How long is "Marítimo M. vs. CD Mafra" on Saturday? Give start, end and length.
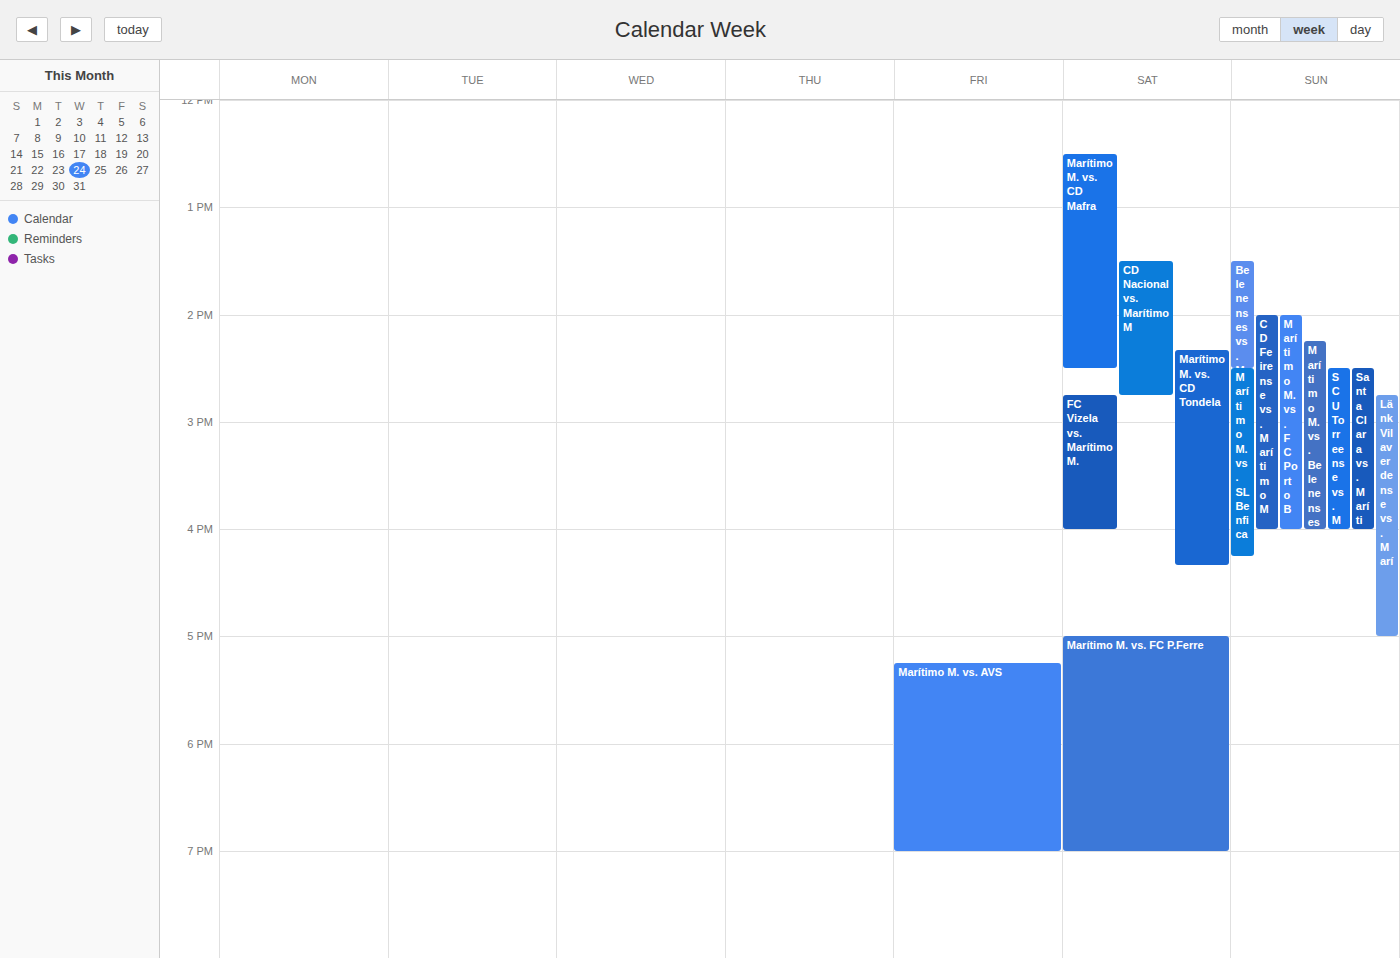
12:30 PM to 2:30 PM, 2 hours